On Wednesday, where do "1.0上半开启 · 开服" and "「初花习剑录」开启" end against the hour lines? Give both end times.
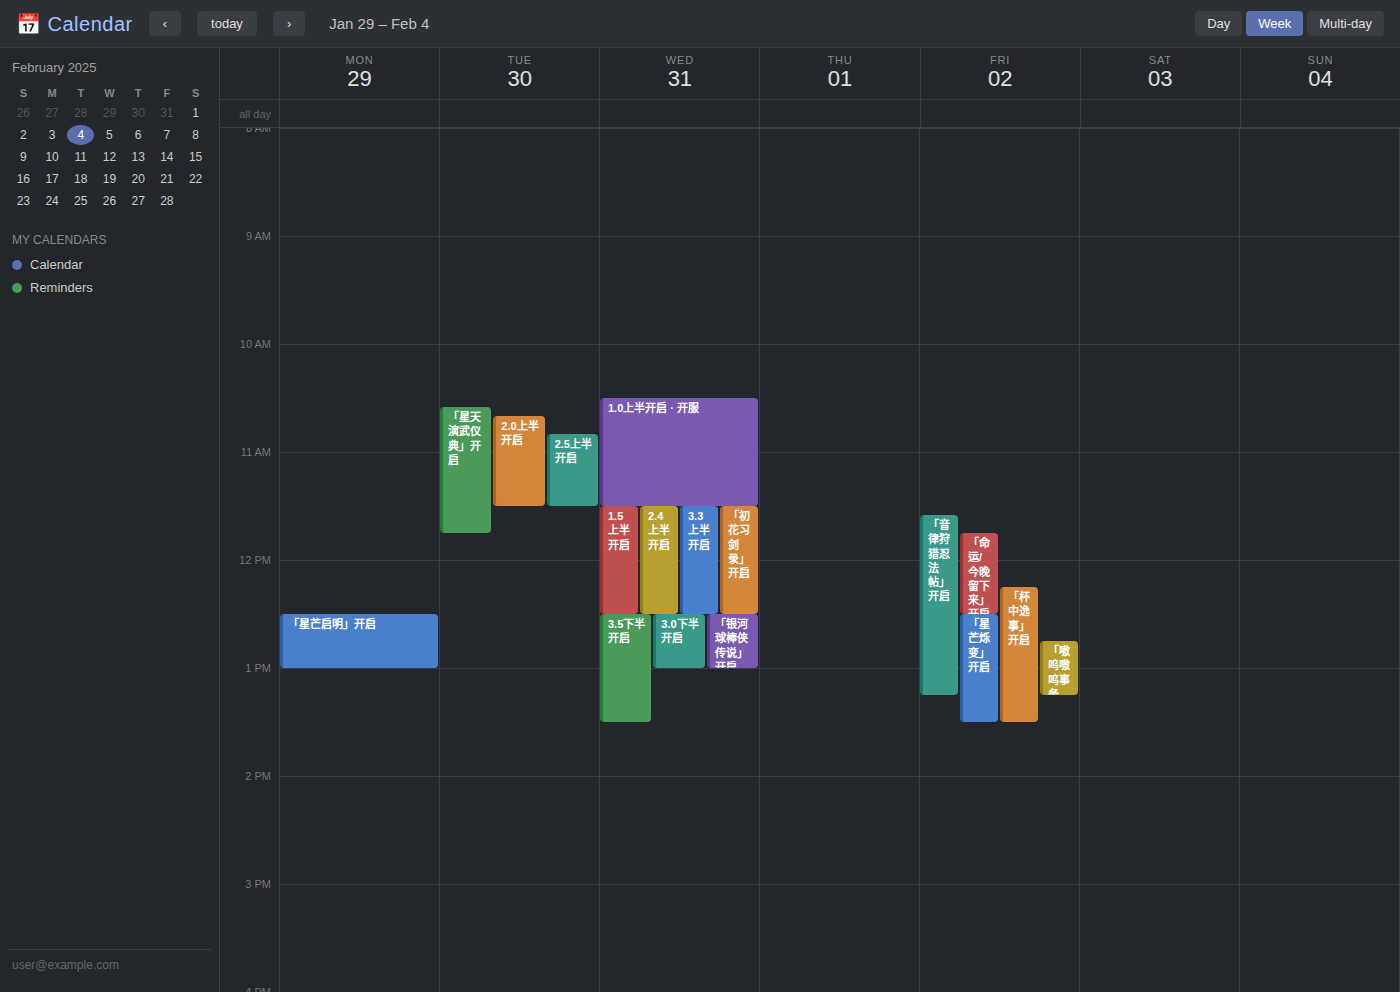
"1.0上半开启 · 开服": 11:30, halfway between the 11:00 and 12:00 lines. "「初花习剑录」开启": 12:30, halfway between the 12:00 and 13:00 lines.